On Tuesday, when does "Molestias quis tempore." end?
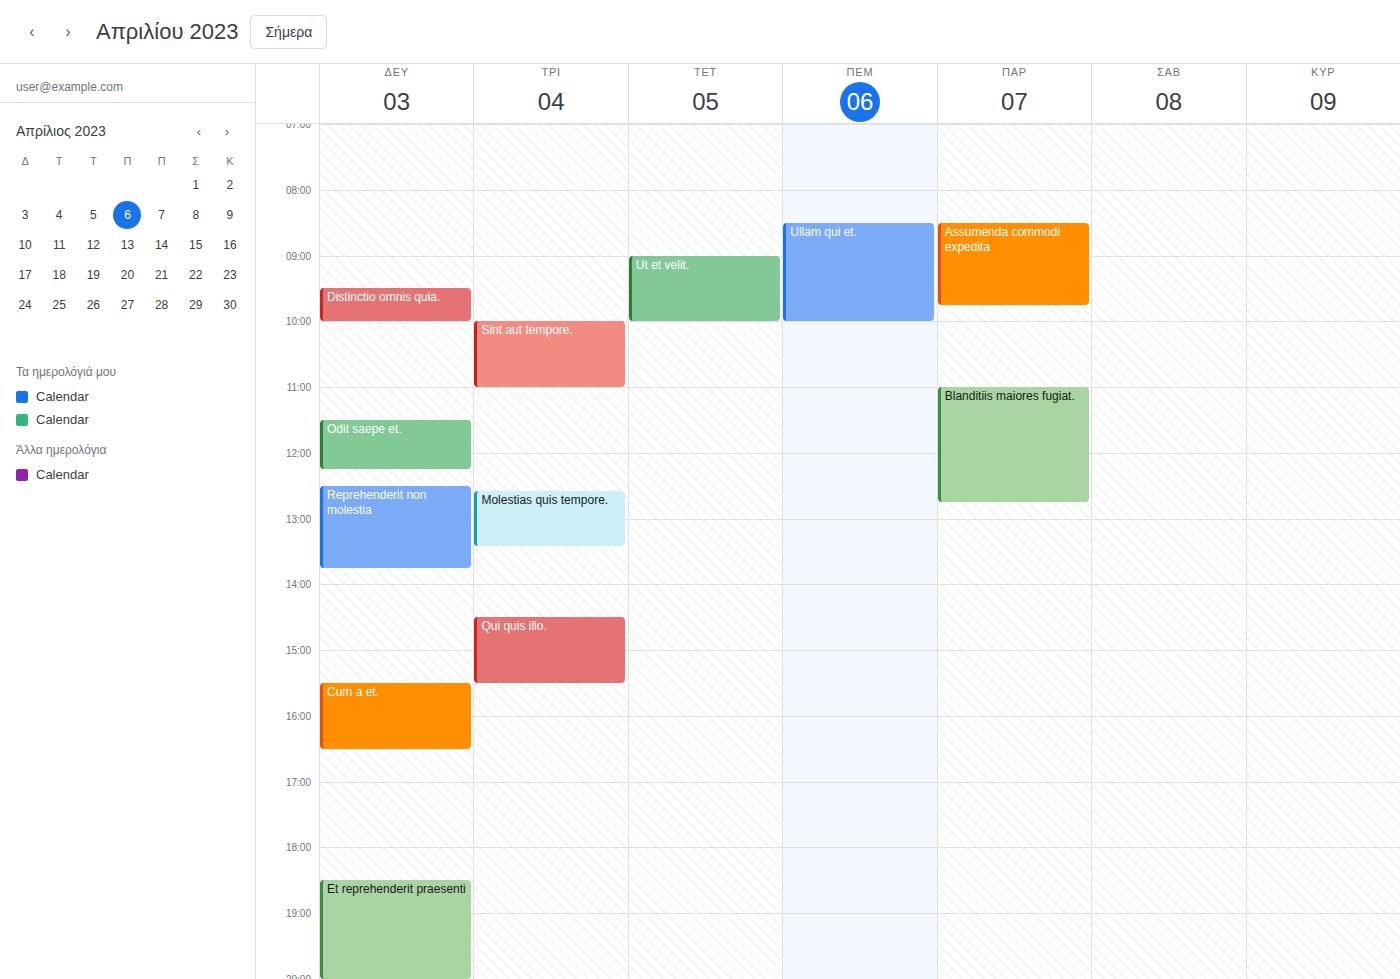
1:25 PM